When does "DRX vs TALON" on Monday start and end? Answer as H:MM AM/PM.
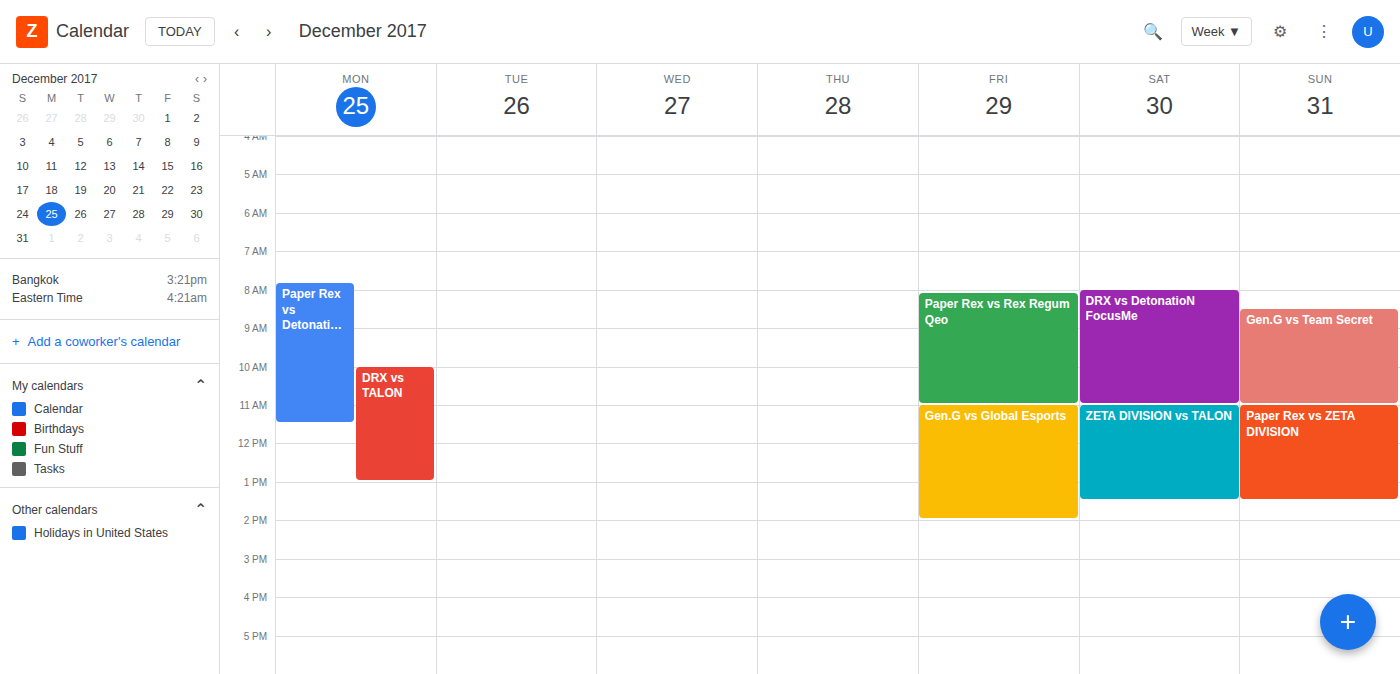
10:00 AM to 1:00 PM